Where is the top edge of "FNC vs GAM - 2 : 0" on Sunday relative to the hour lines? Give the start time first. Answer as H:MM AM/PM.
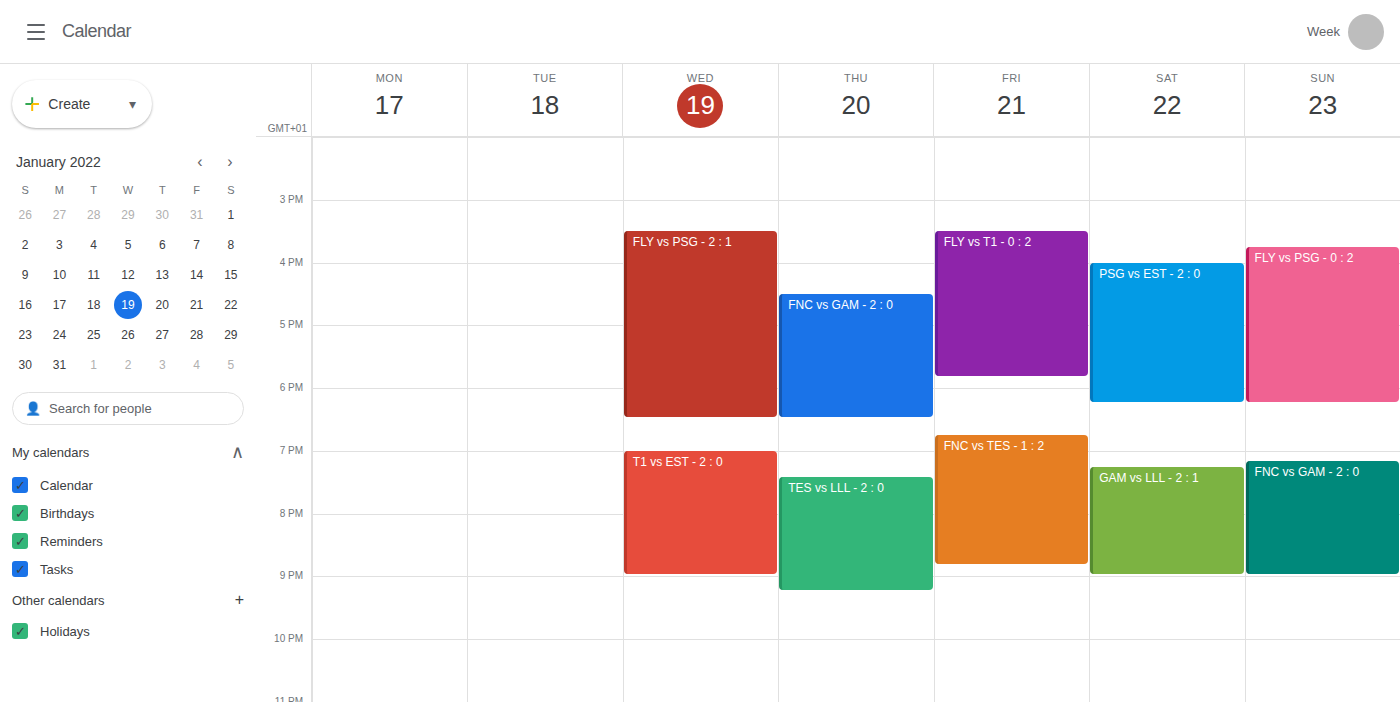
7:10 PM -- neither: 10 minutes below the 7 PM line and 50 minutes above the 8 PM line.